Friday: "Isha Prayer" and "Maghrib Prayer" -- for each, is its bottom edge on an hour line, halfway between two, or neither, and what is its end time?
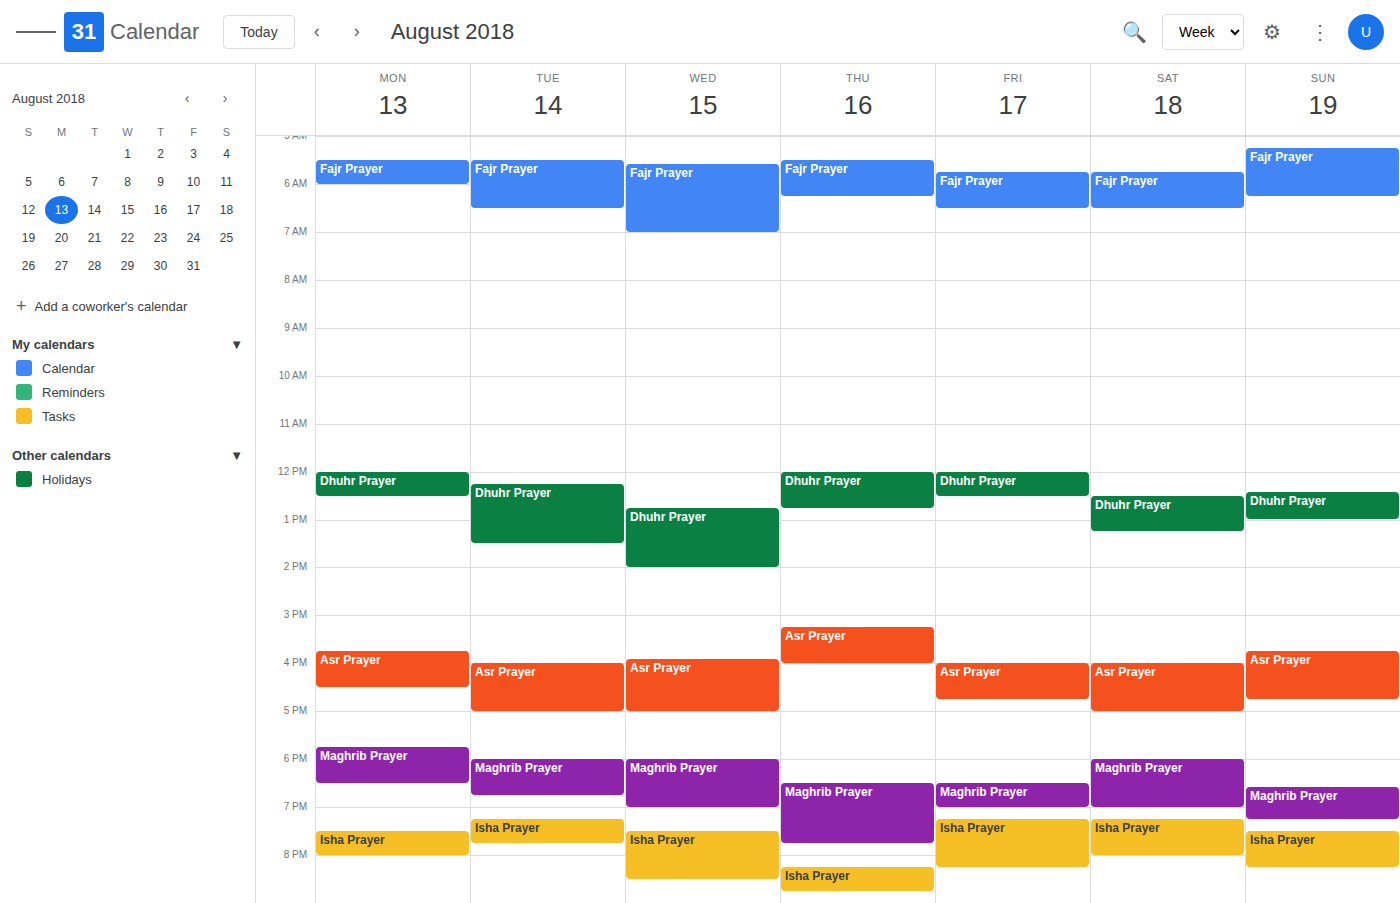
"Isha Prayer": 8:15 PM, neither: a quarter of the way from the 8 PM line to the 9 PM line. "Maghrib Prayer": 7:00 PM, exactly on the 7 PM line.